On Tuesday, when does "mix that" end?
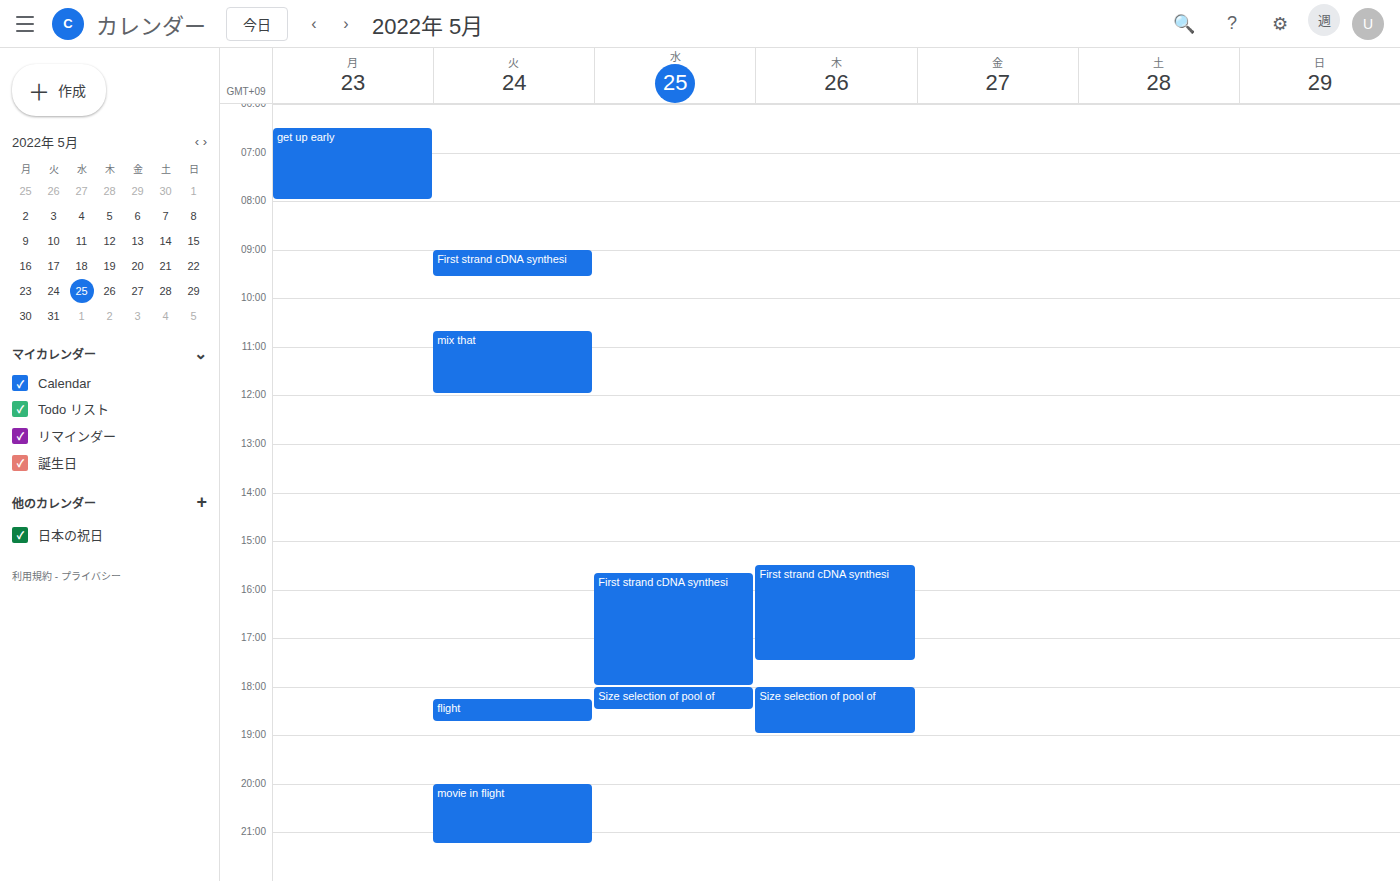
12:00 PM